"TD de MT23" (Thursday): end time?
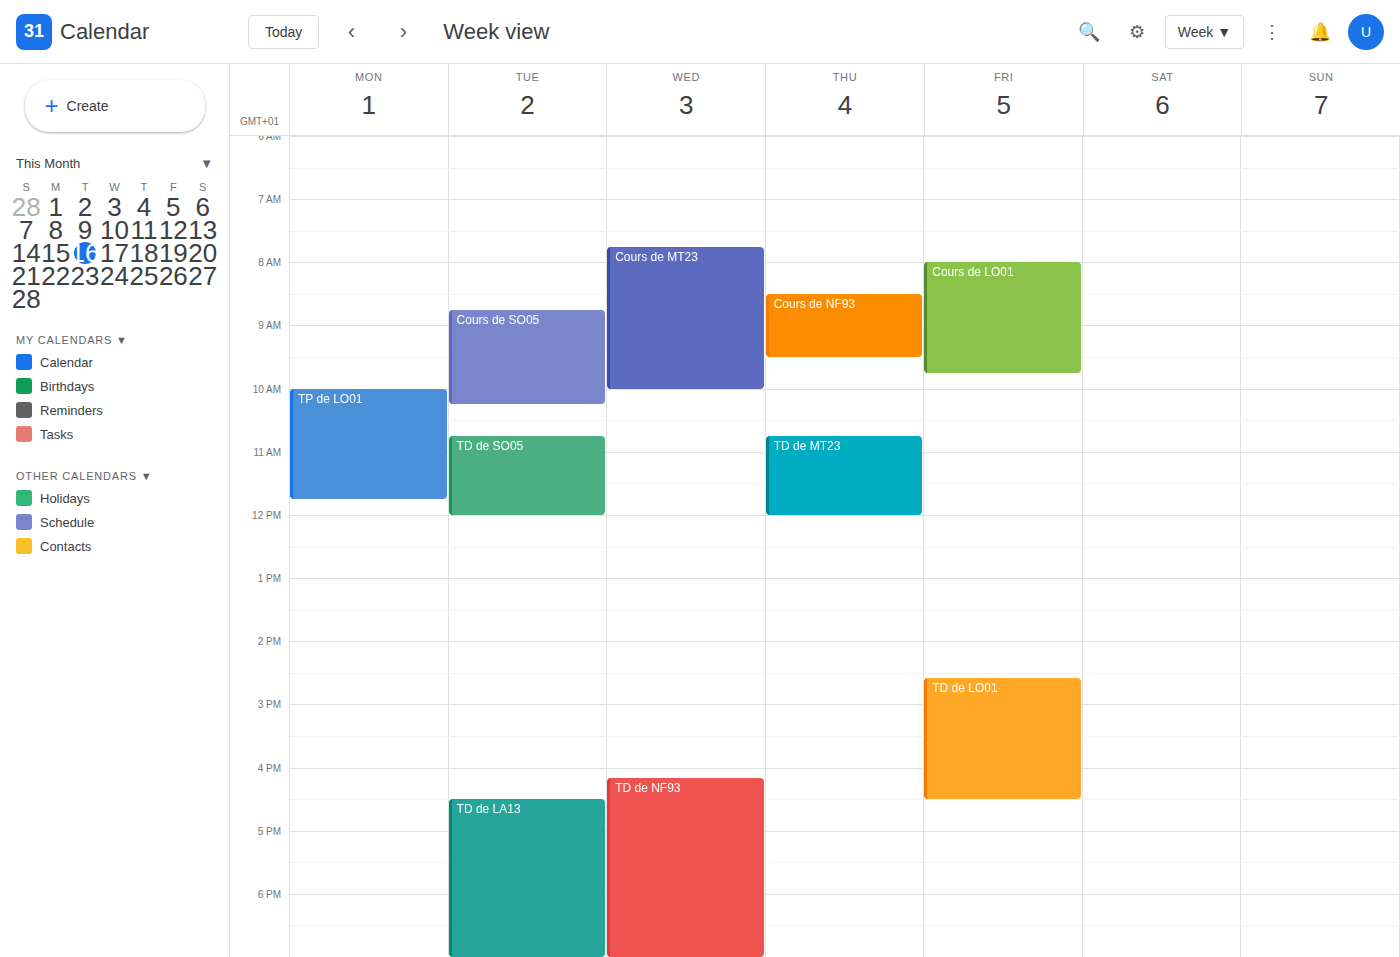
12:00